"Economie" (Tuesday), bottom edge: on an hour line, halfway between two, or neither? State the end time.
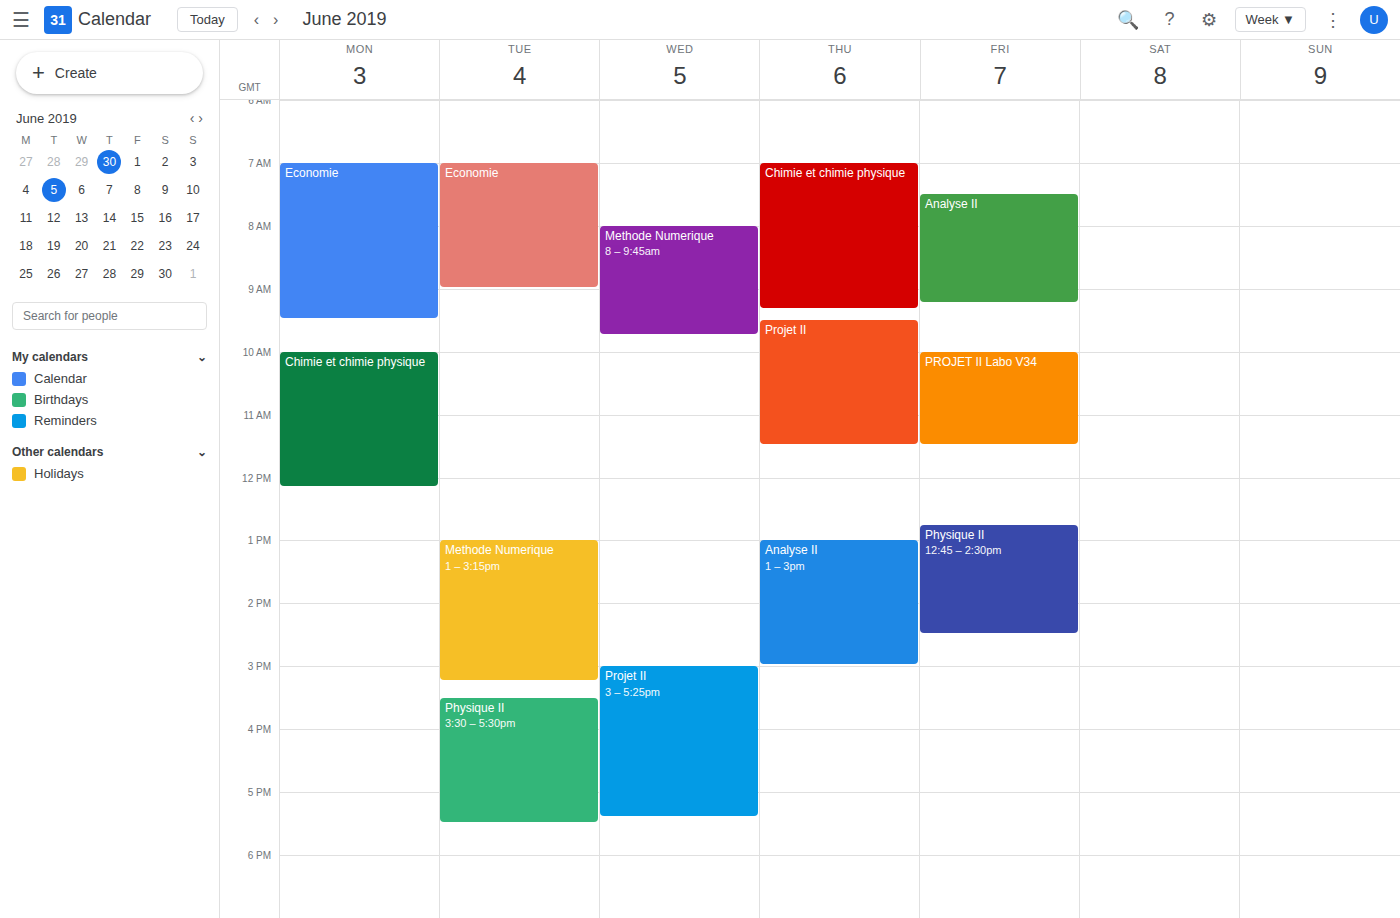
9:00 AM -- exactly on the 9 AM line.